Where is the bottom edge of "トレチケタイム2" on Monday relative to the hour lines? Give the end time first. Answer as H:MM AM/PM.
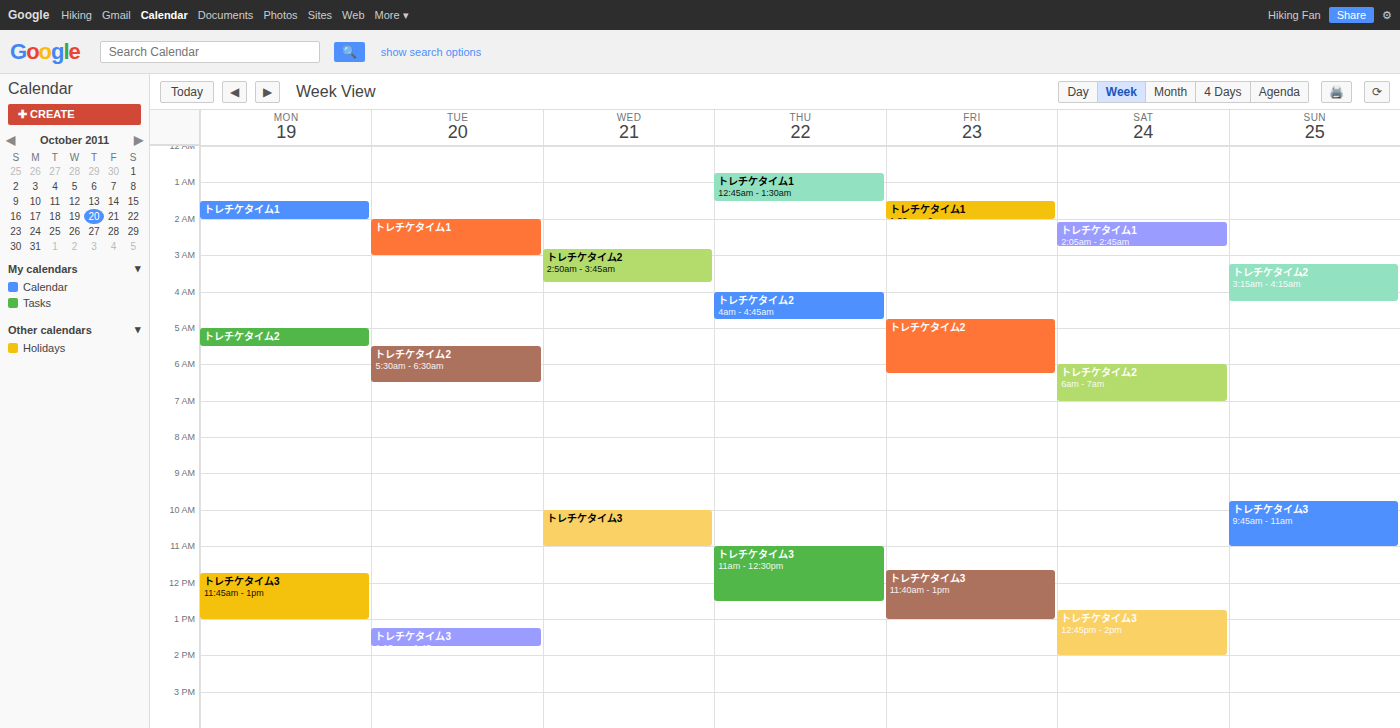
5:30 AM -- halfway between the 5 AM and 6 AM lines.